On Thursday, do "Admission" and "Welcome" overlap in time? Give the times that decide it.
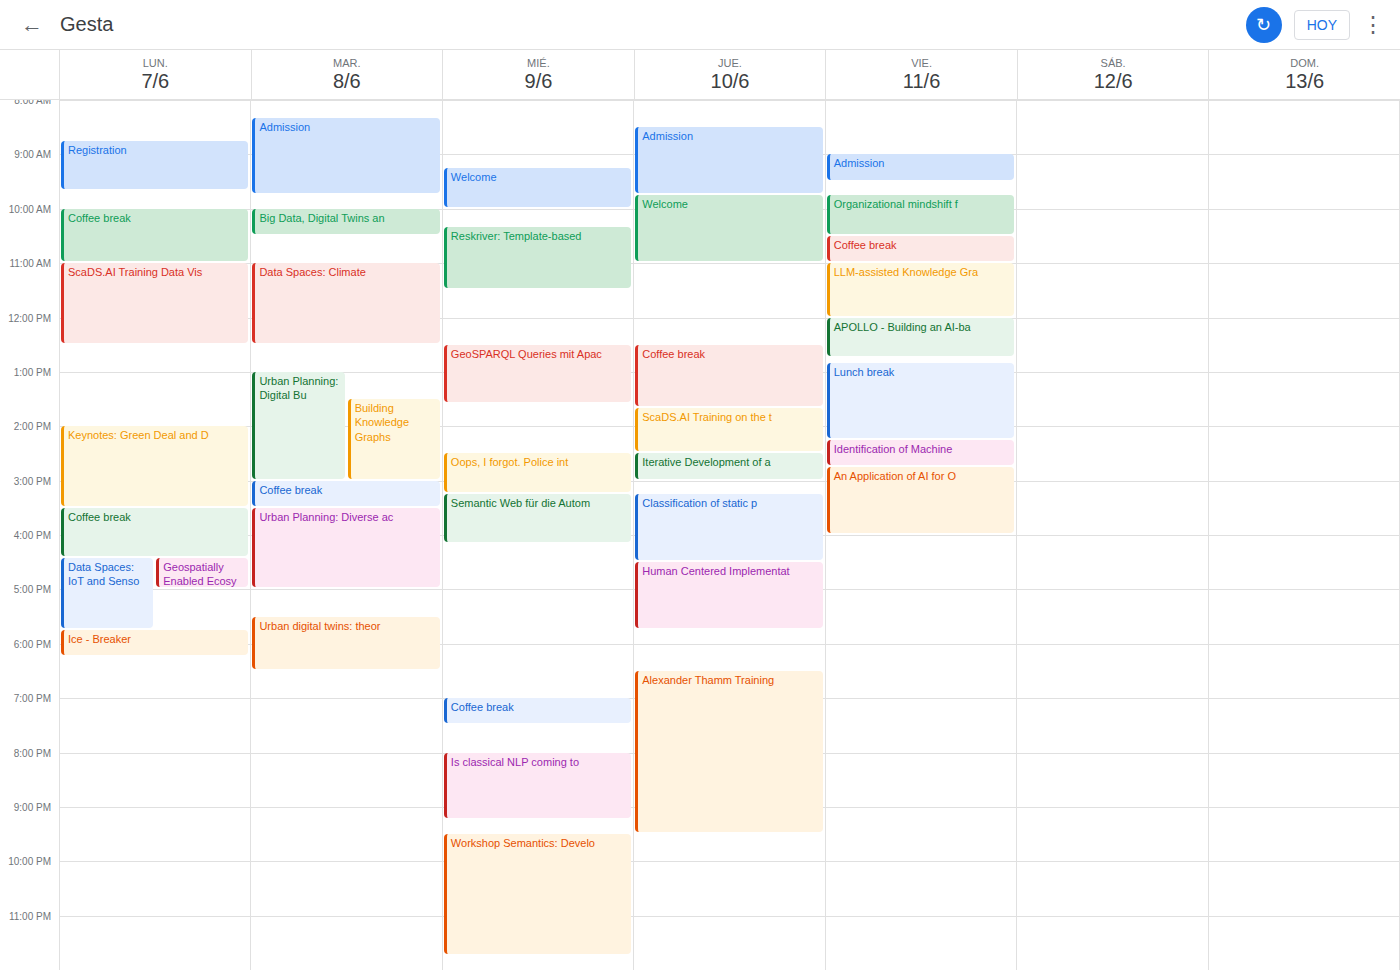
"Admission" ends at 9:45 AM, exactly when "Welcome" starts -- they touch but do not overlap.